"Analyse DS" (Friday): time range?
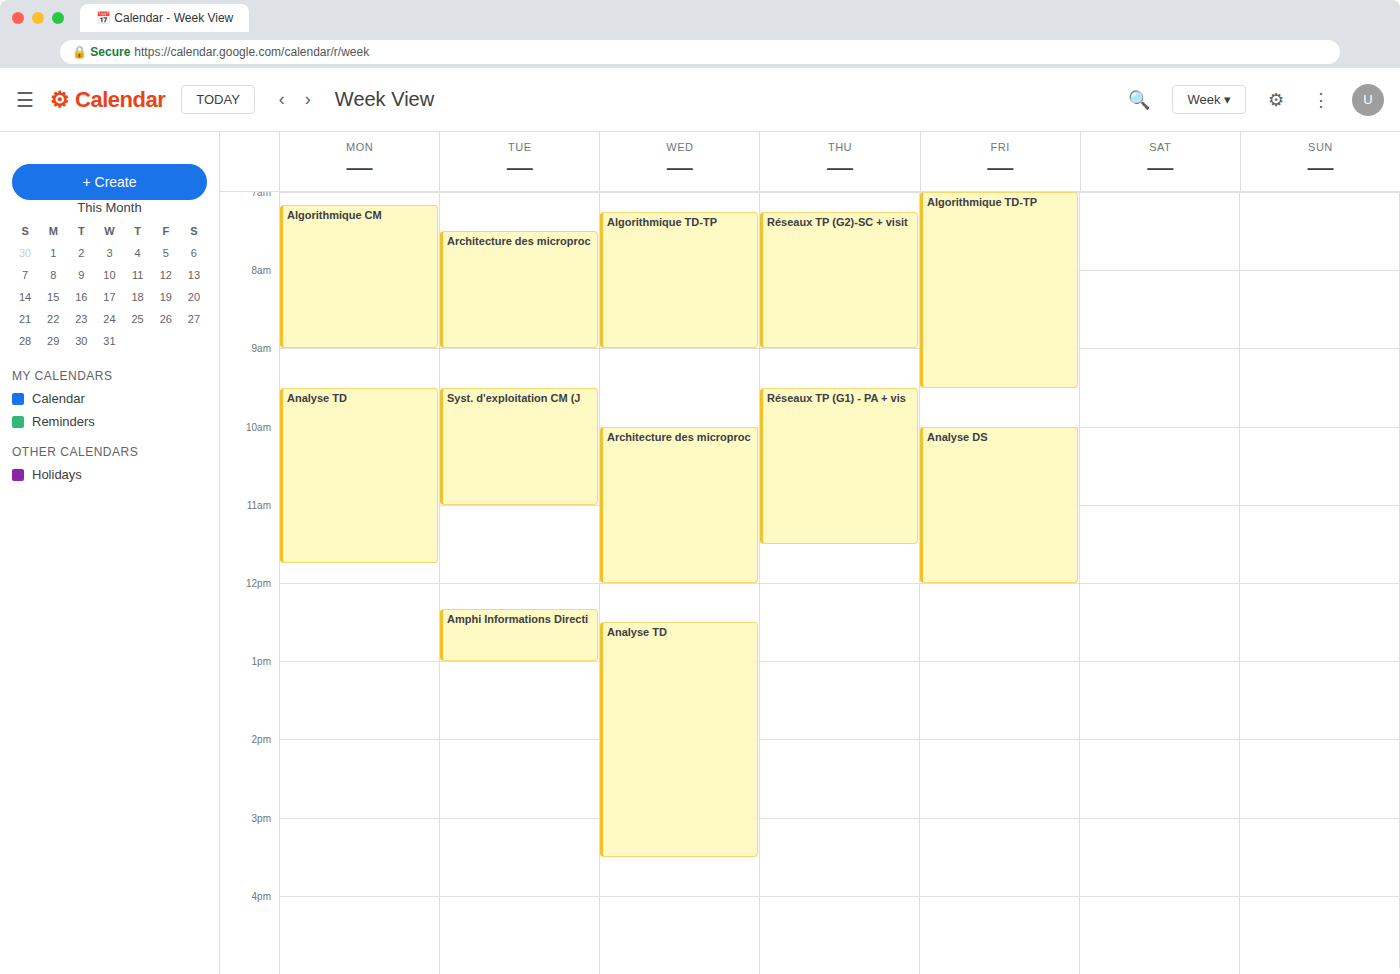
10:00 AM to 12:00 PM